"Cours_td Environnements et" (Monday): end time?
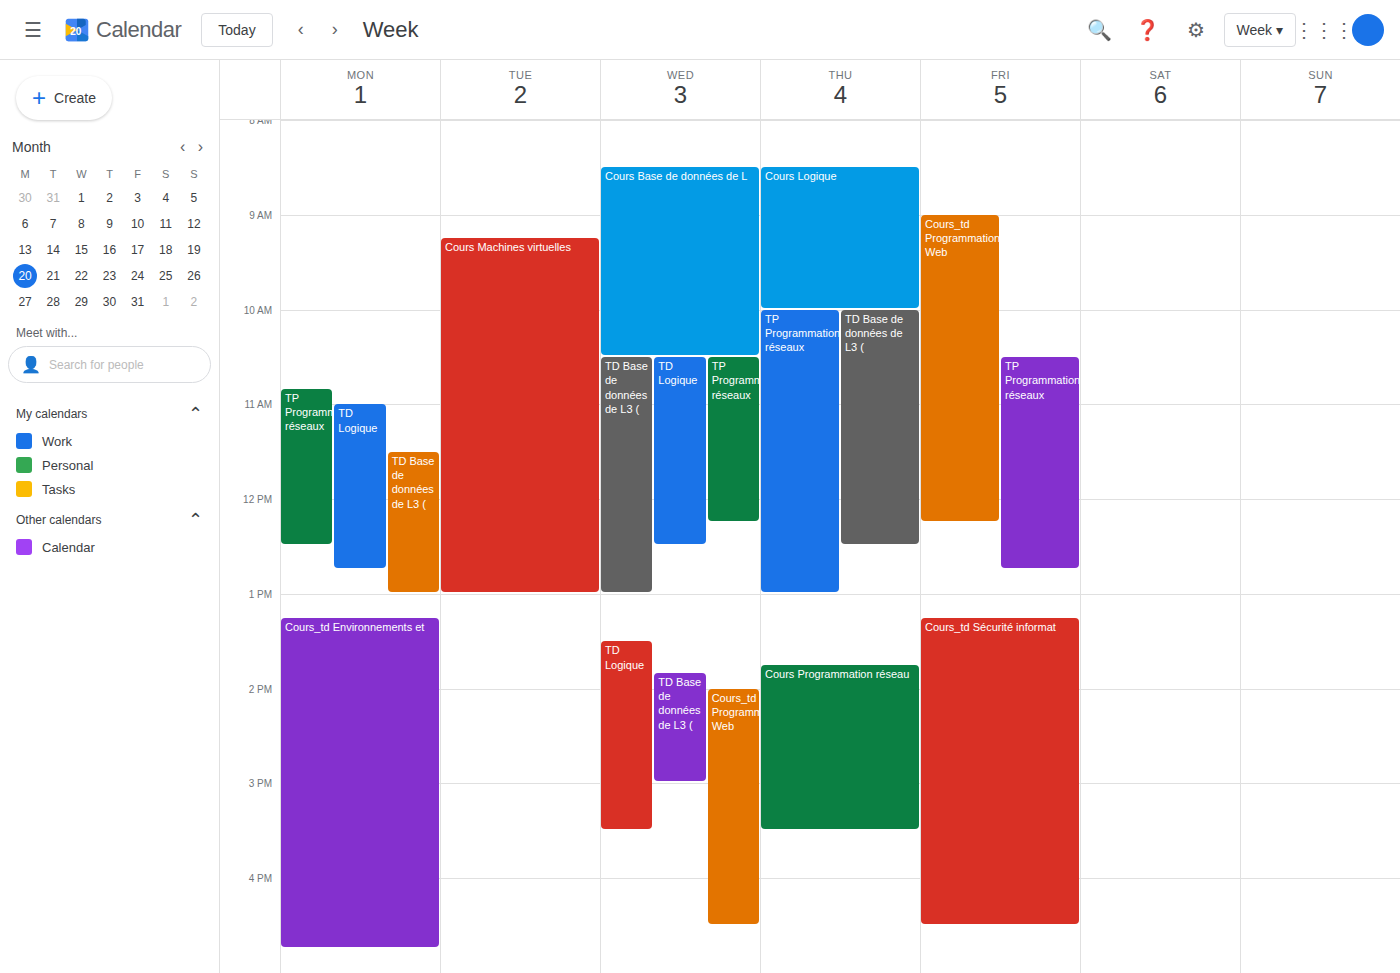
4:45 PM